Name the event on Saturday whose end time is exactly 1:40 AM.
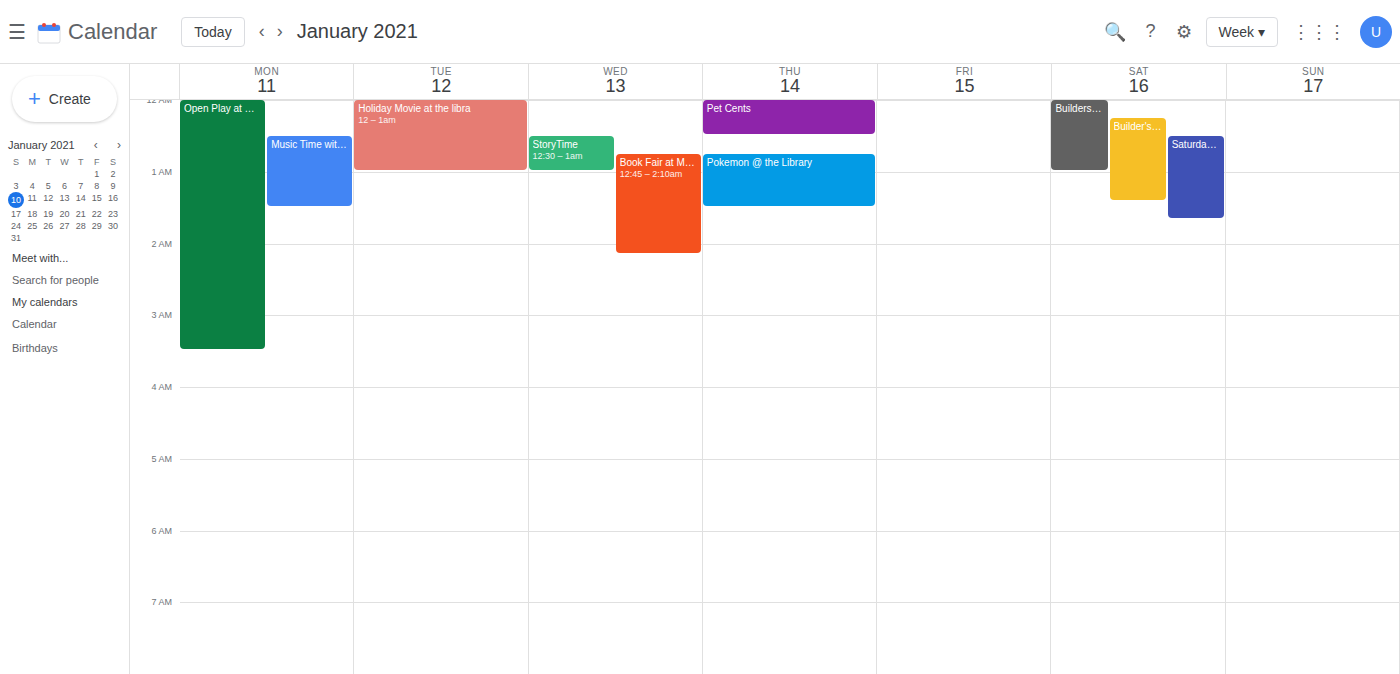
"Saturday StoryTime"